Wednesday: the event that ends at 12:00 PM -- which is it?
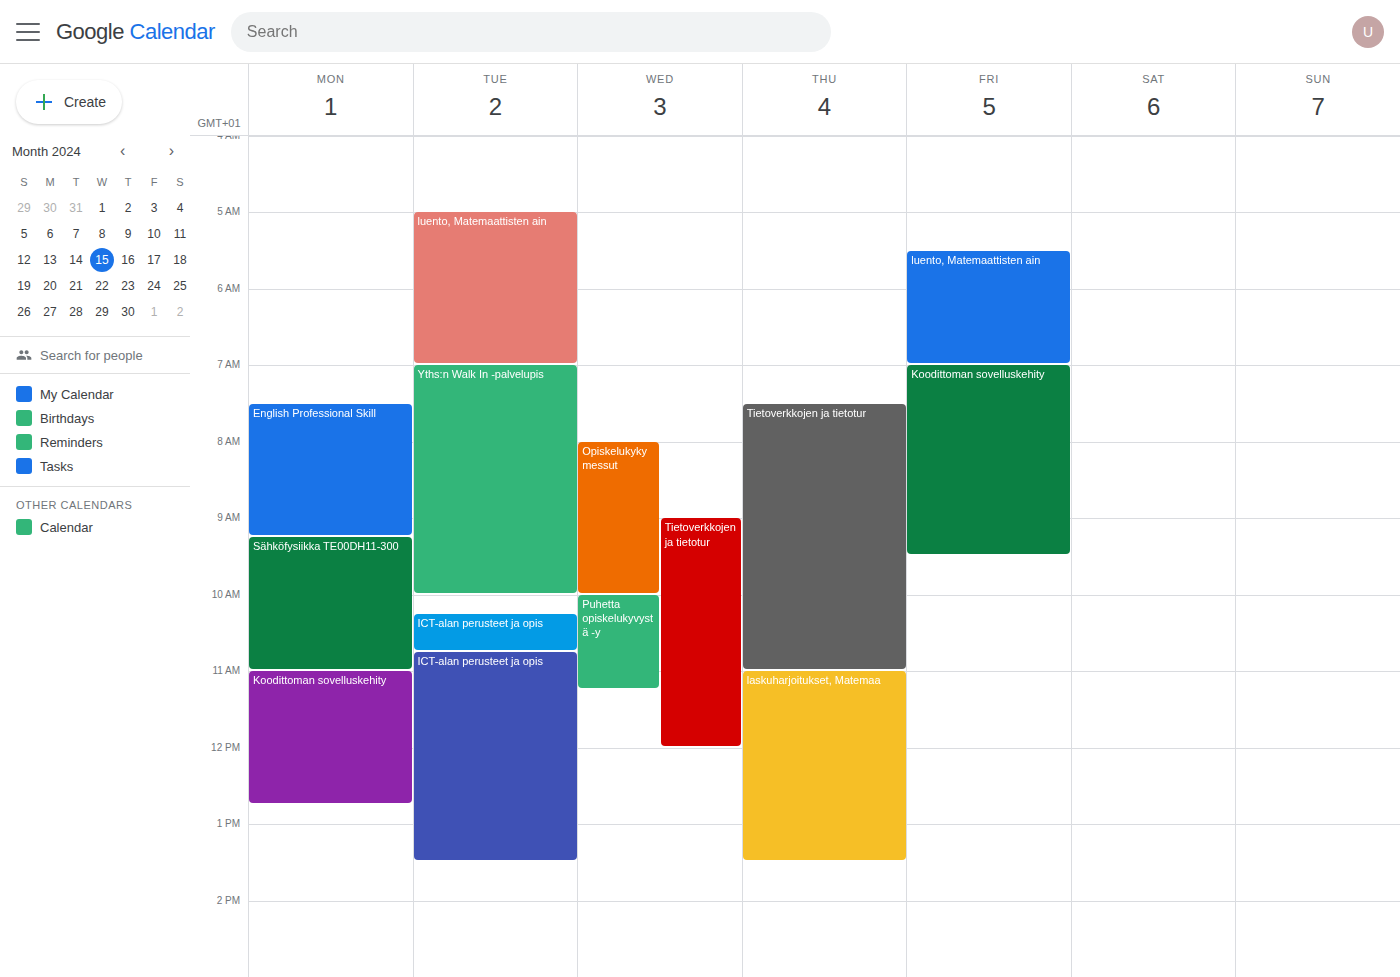
"Tietoverkkojen ja tietotur"